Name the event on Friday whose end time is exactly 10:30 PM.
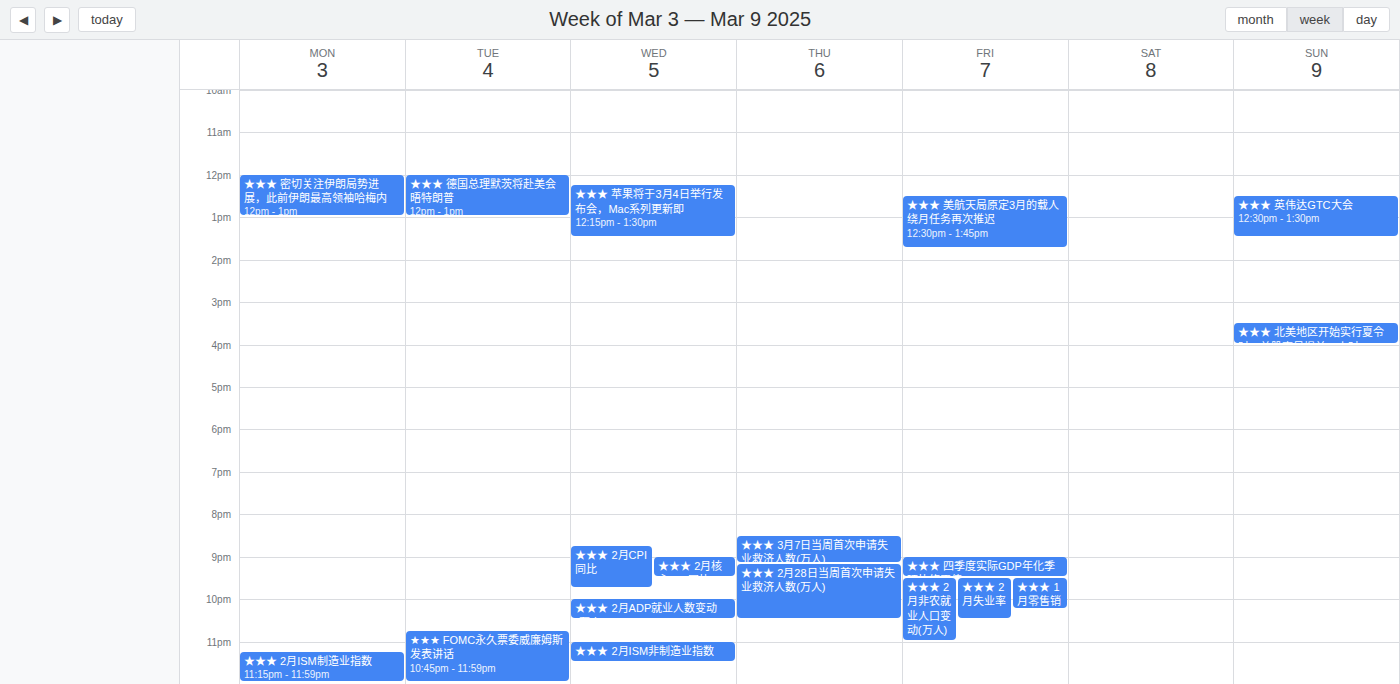
"★★★ 2月失业率"